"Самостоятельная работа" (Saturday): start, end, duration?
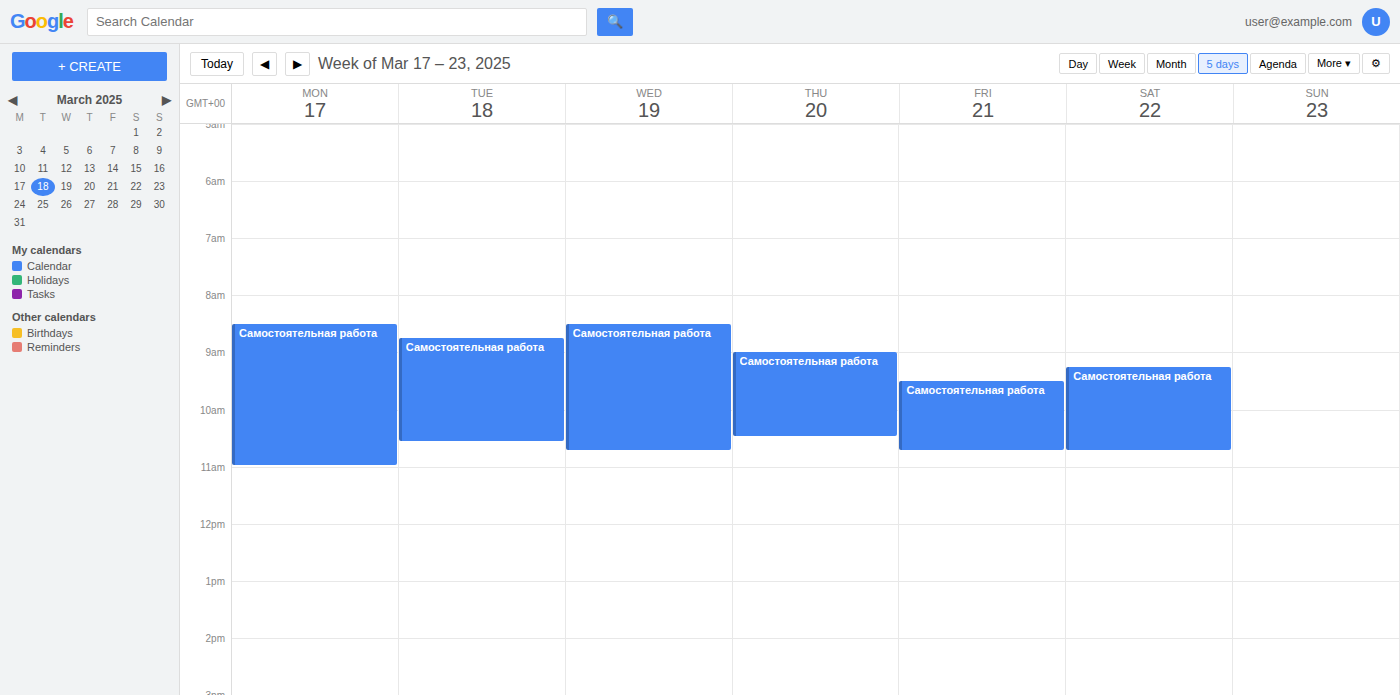
9:15 AM to 10:45 AM, 1 hour 30 minutes